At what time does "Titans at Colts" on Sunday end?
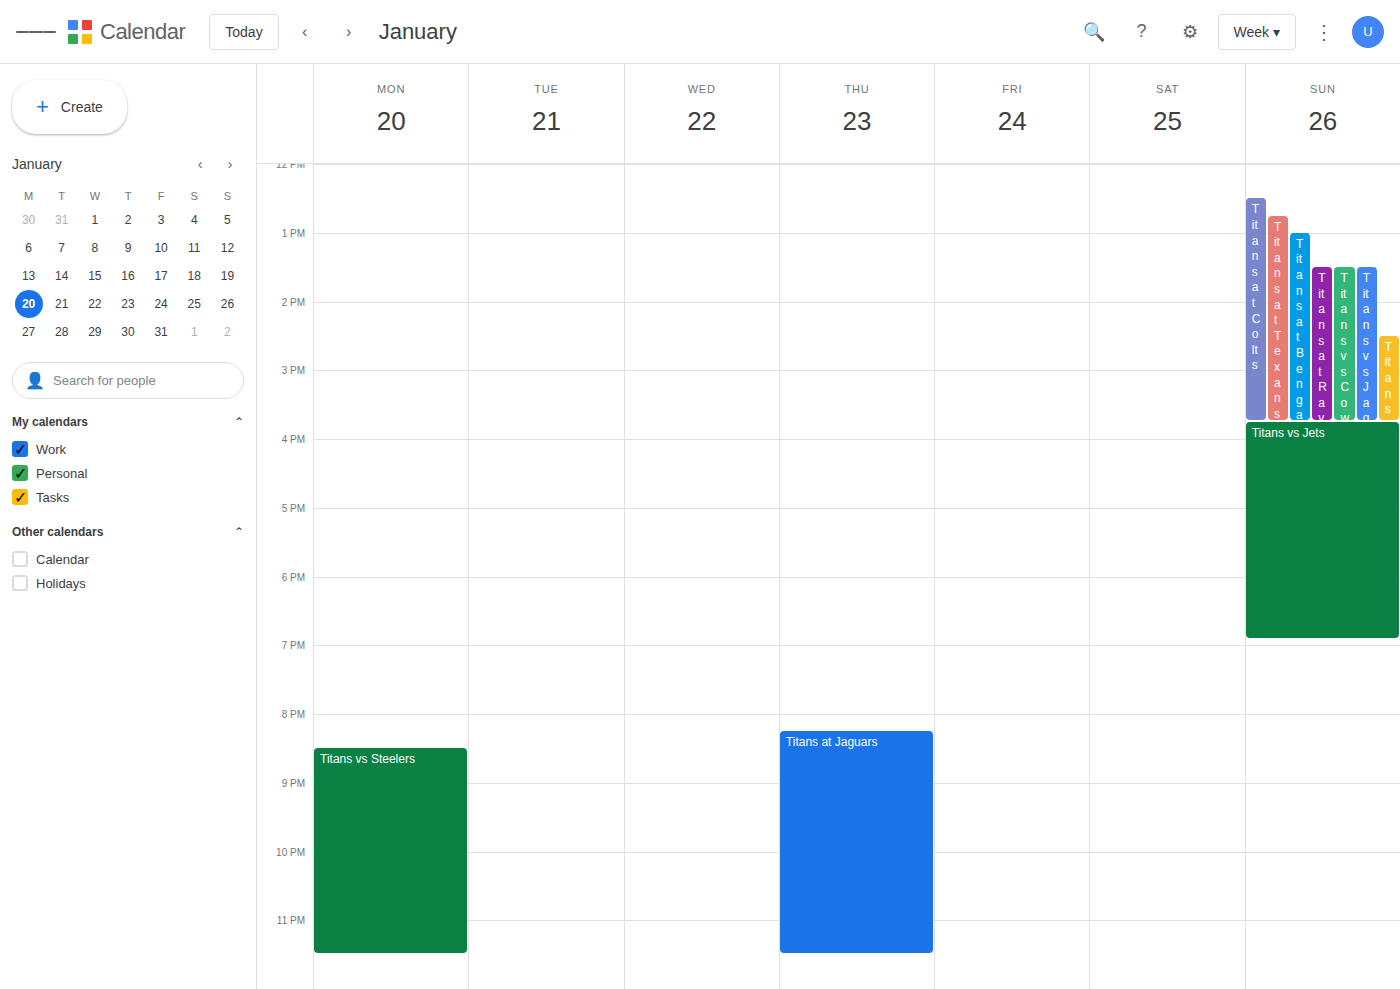
3:45 PM